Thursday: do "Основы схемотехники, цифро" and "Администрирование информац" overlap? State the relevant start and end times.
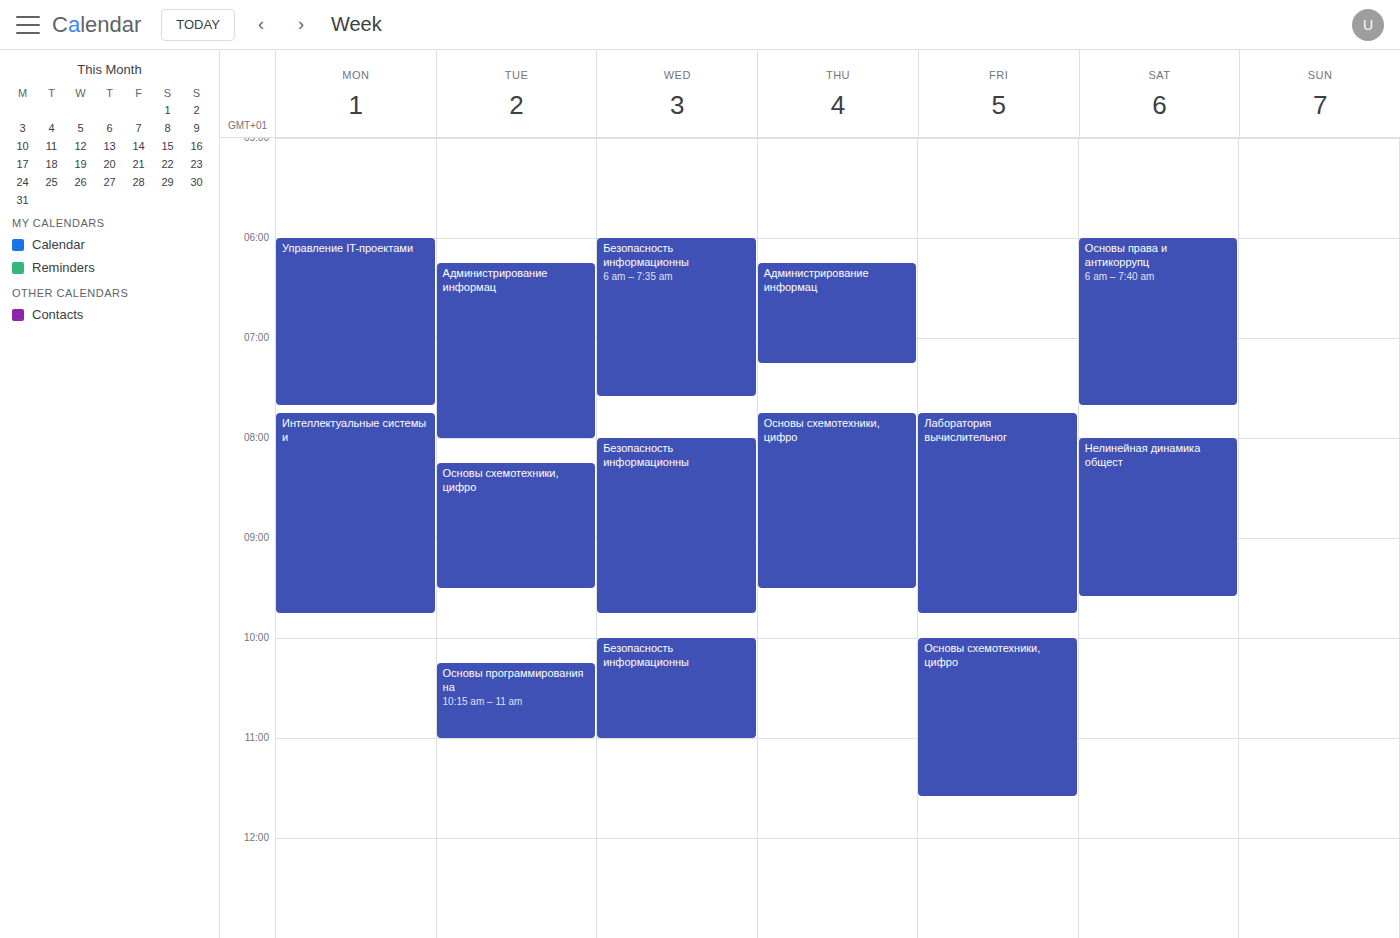
"Администрирование информац" ends at 7:15 AM and "Основы схемотехники, цифро" starts at 7:45 AM -- no overlap.